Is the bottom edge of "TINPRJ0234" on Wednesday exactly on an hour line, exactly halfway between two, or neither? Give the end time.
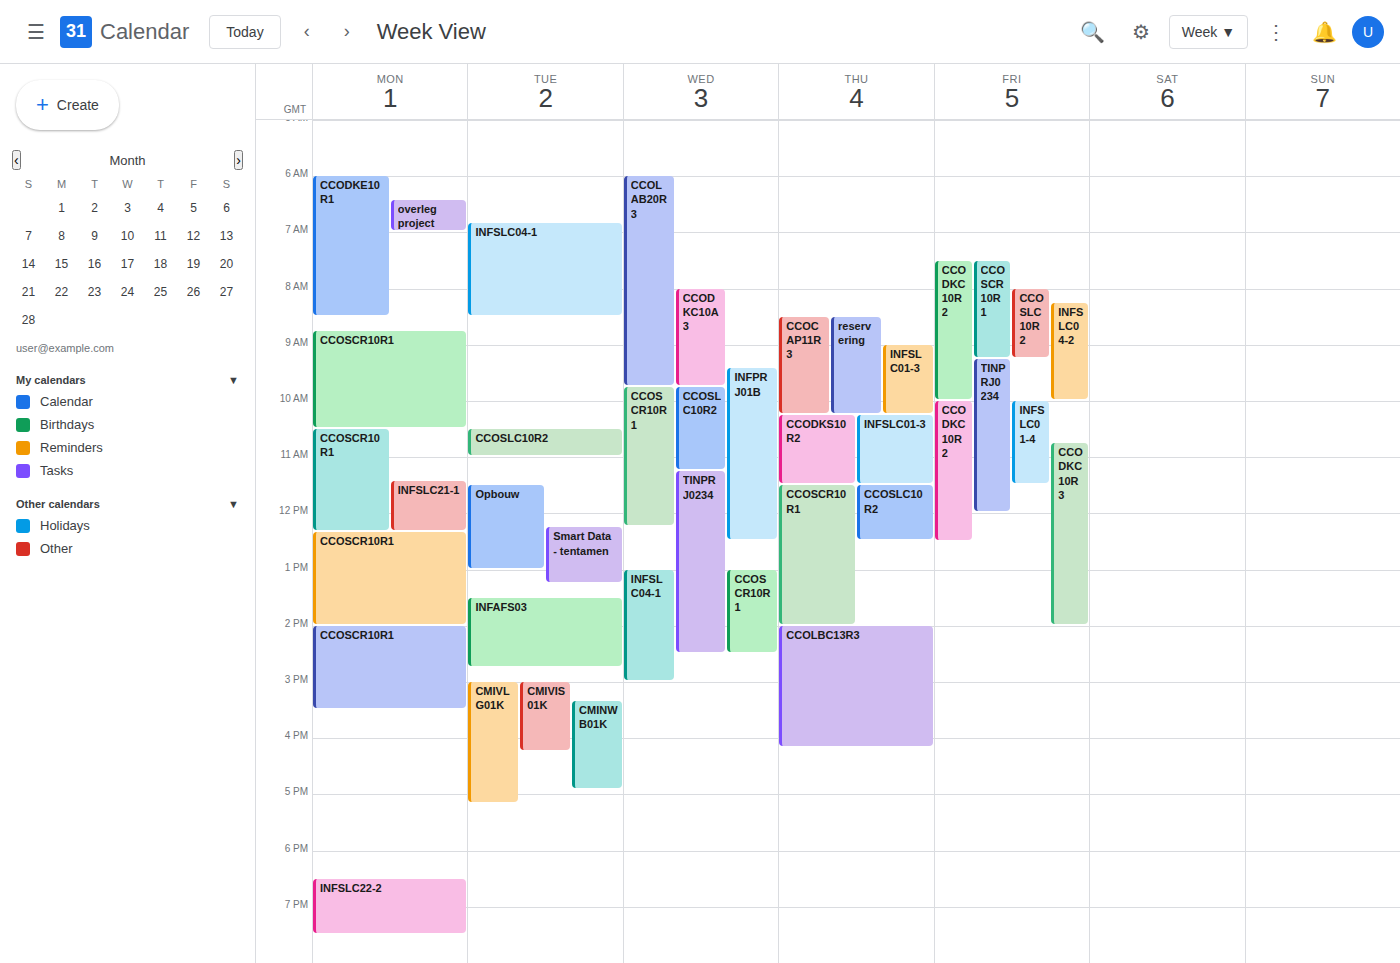
2:30 PM -- halfway between the 2 PM and 3 PM lines.